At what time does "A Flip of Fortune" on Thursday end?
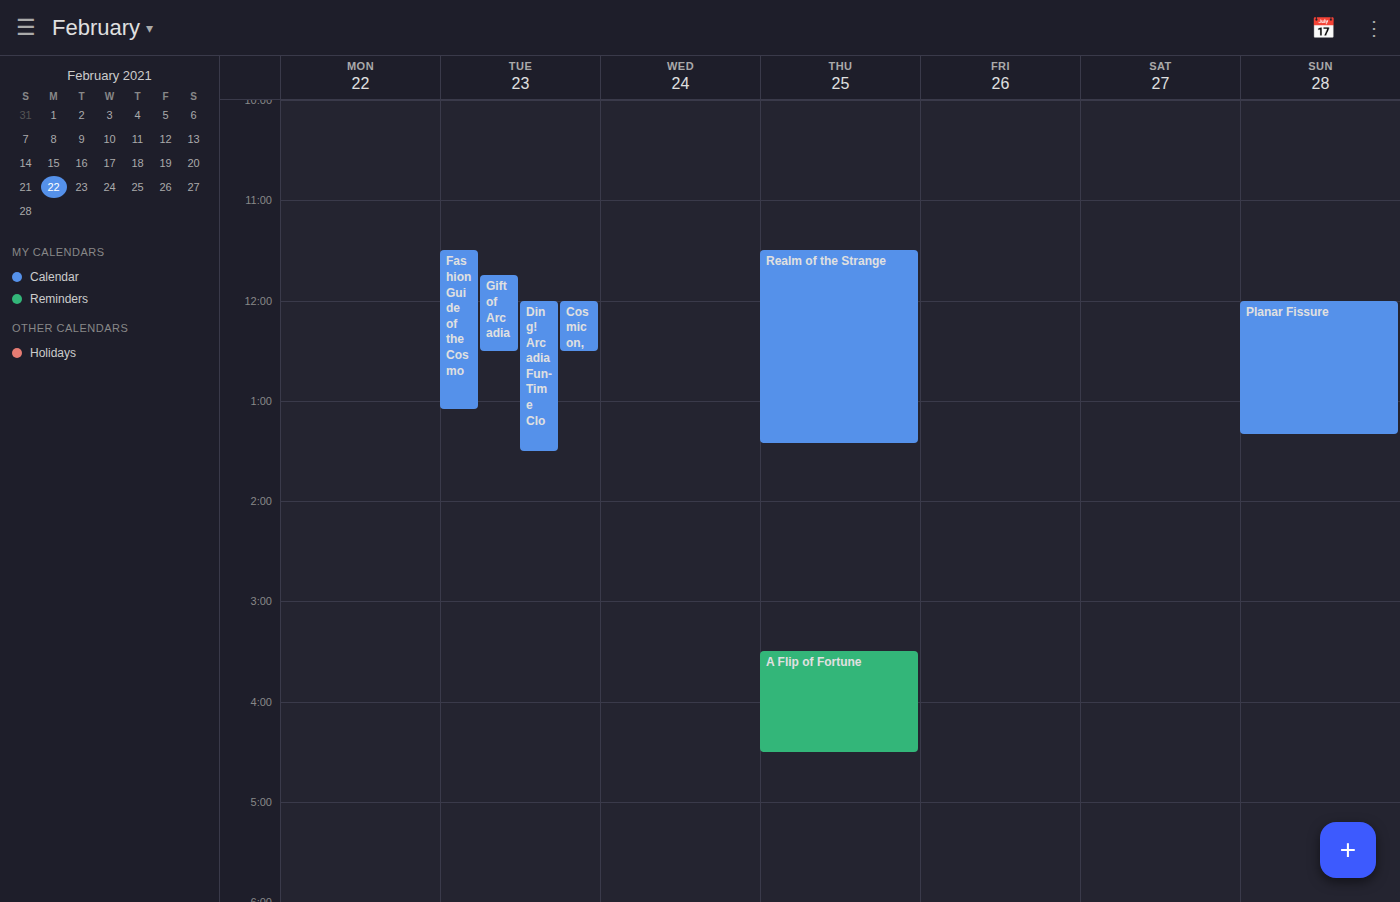
4:30 PM